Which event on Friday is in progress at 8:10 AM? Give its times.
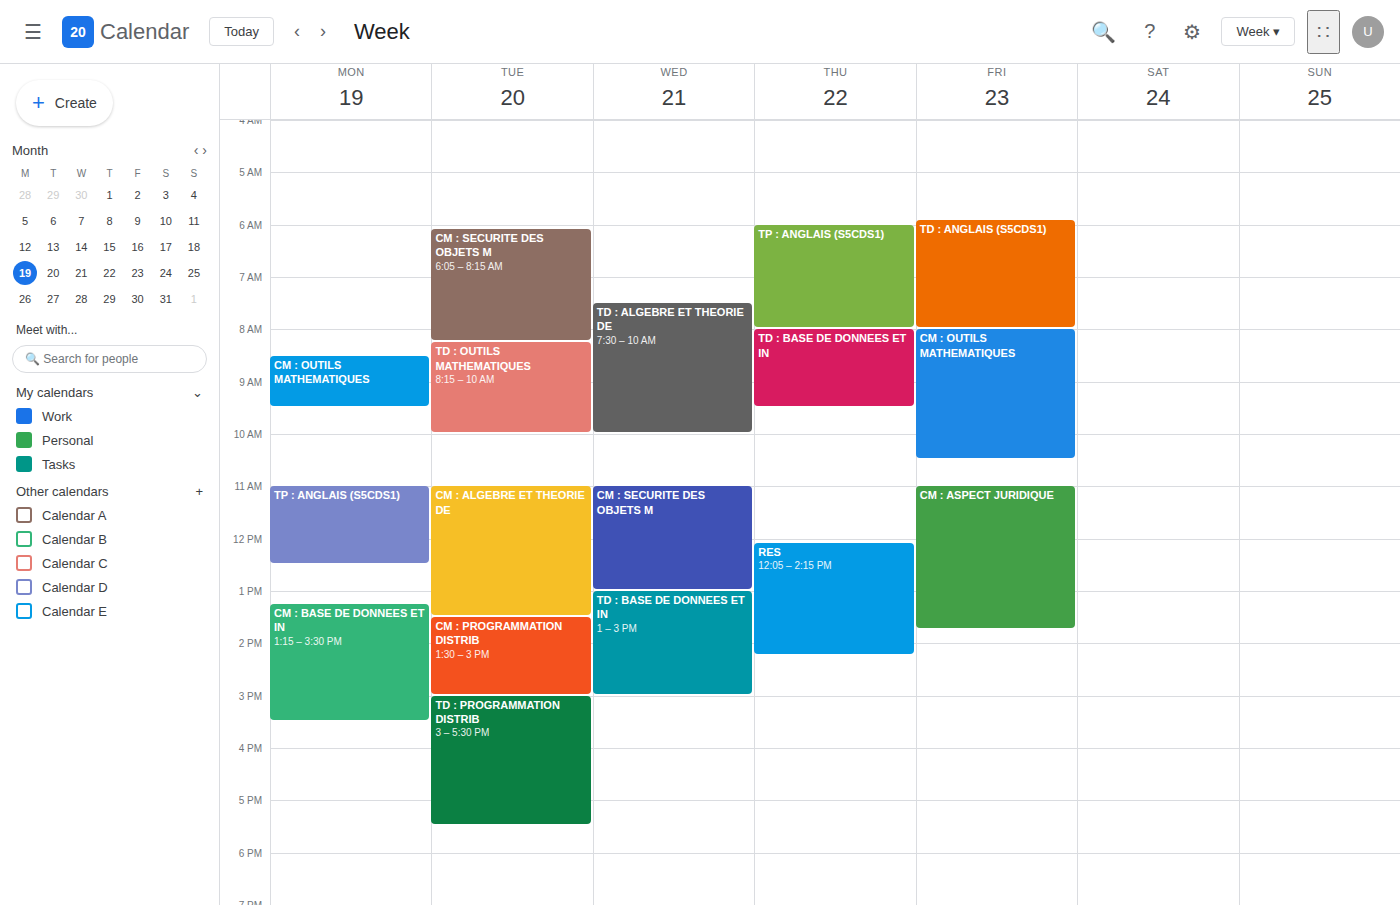
"CM : OUTILS MATHEMATIQUES", 8:00 AM to 10:30 AM